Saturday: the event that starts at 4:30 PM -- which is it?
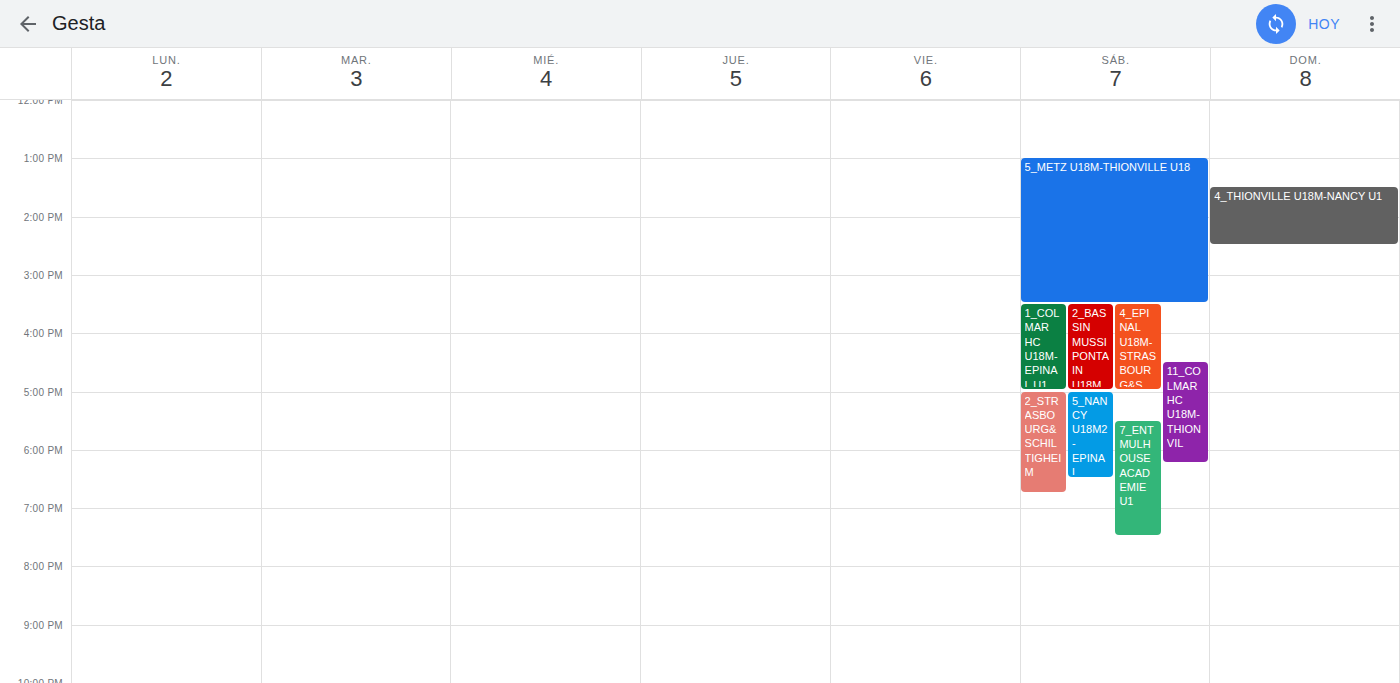
"11_COLMAR HC U18M-THIONVIL"